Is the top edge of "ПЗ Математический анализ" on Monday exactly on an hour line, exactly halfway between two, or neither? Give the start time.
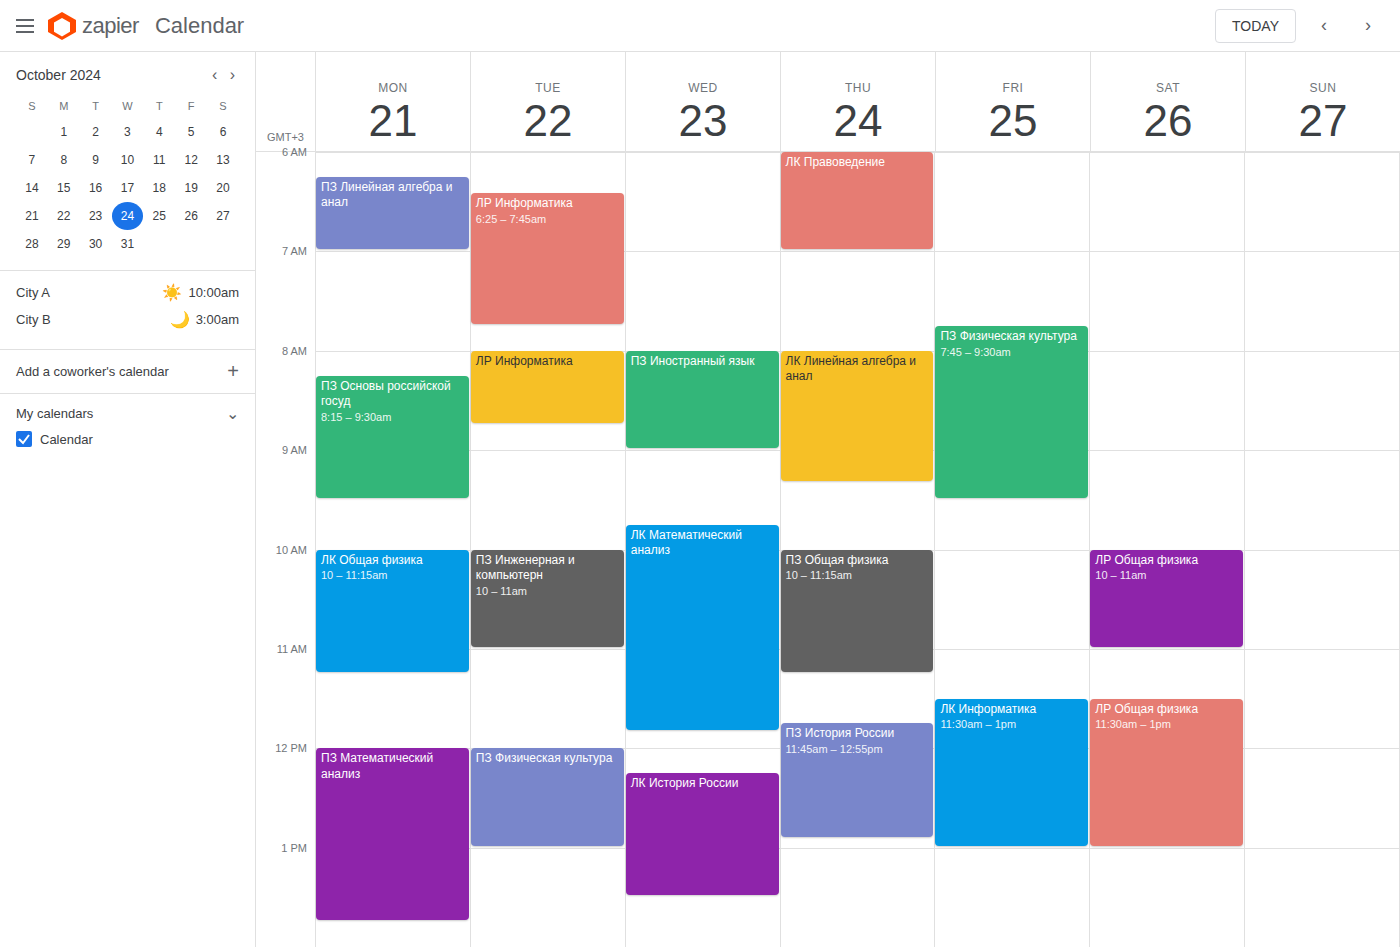
12:00 PM -- exactly on the 12 PM line.